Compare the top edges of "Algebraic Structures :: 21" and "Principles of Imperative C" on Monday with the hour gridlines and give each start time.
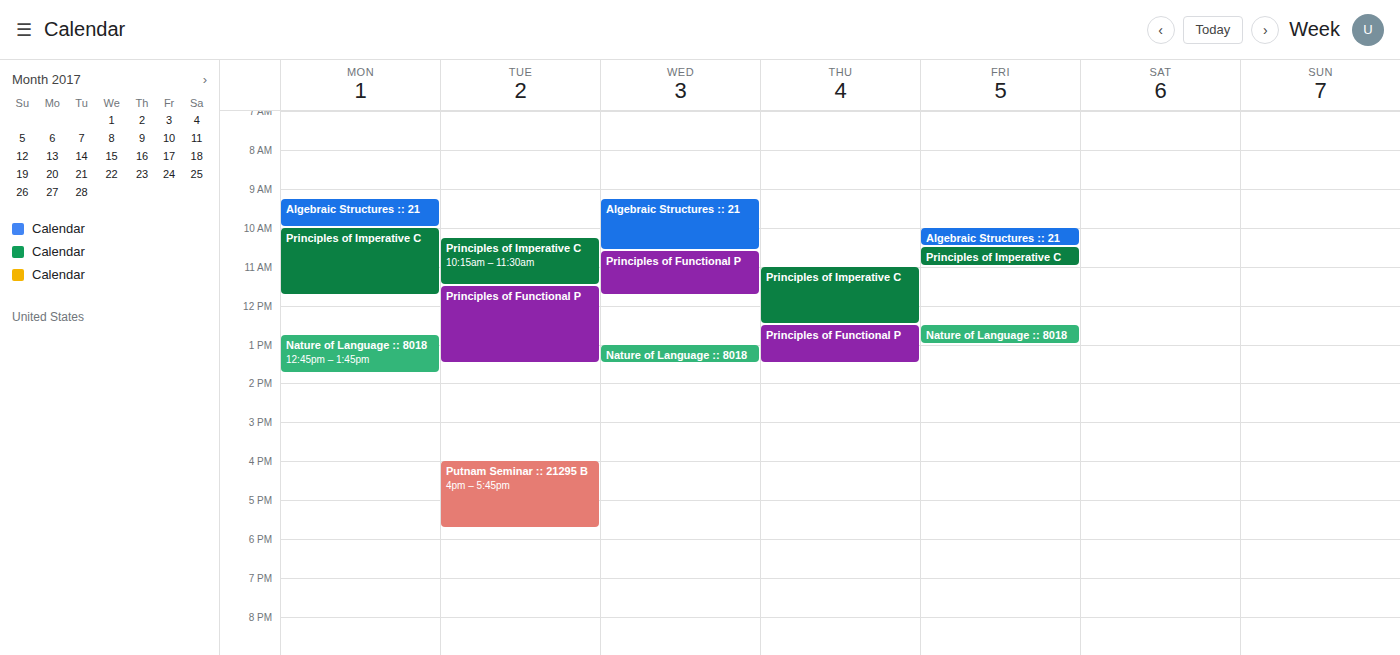
"Algebraic Structures :: 21": 9:15 AM, neither: a quarter of the way from the 9 AM line to the 10 AM line. "Principles of Imperative C": 10:00 AM, exactly on the 10 AM line.